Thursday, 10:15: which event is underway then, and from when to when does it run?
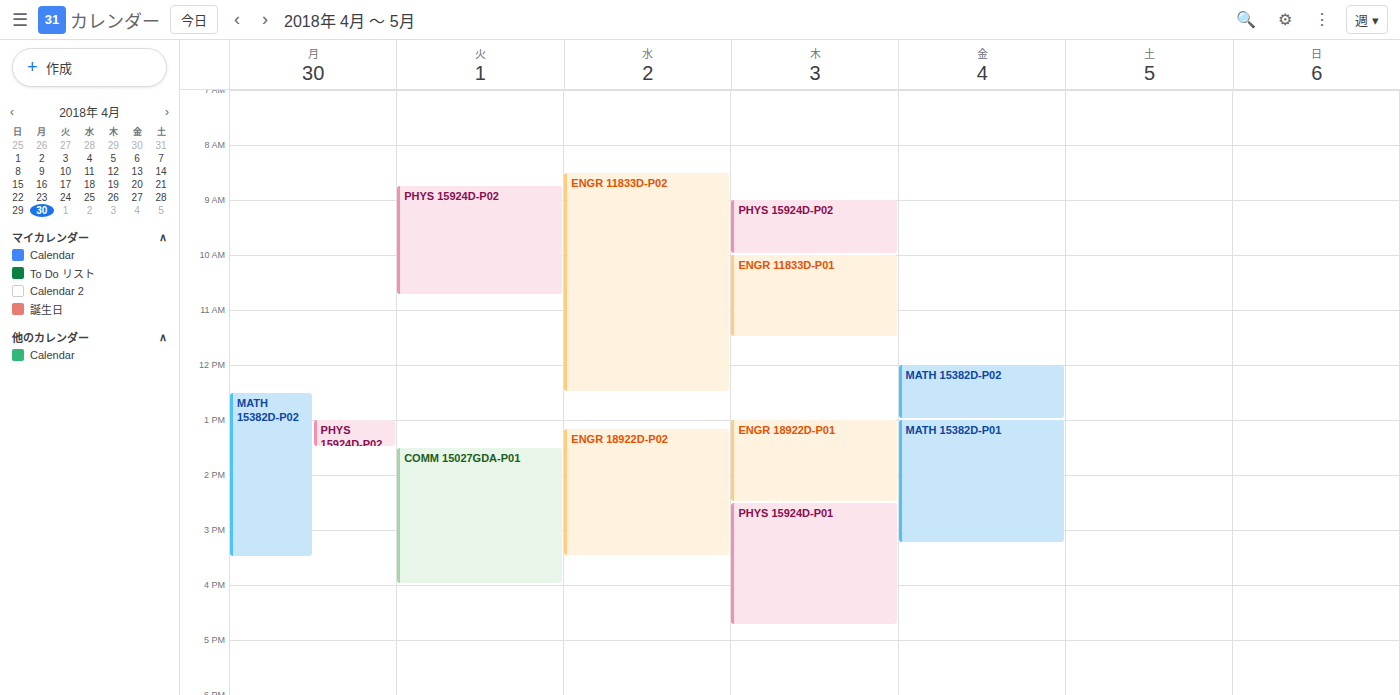
"ENGR 11833D-P01", 10:00 to 11:30